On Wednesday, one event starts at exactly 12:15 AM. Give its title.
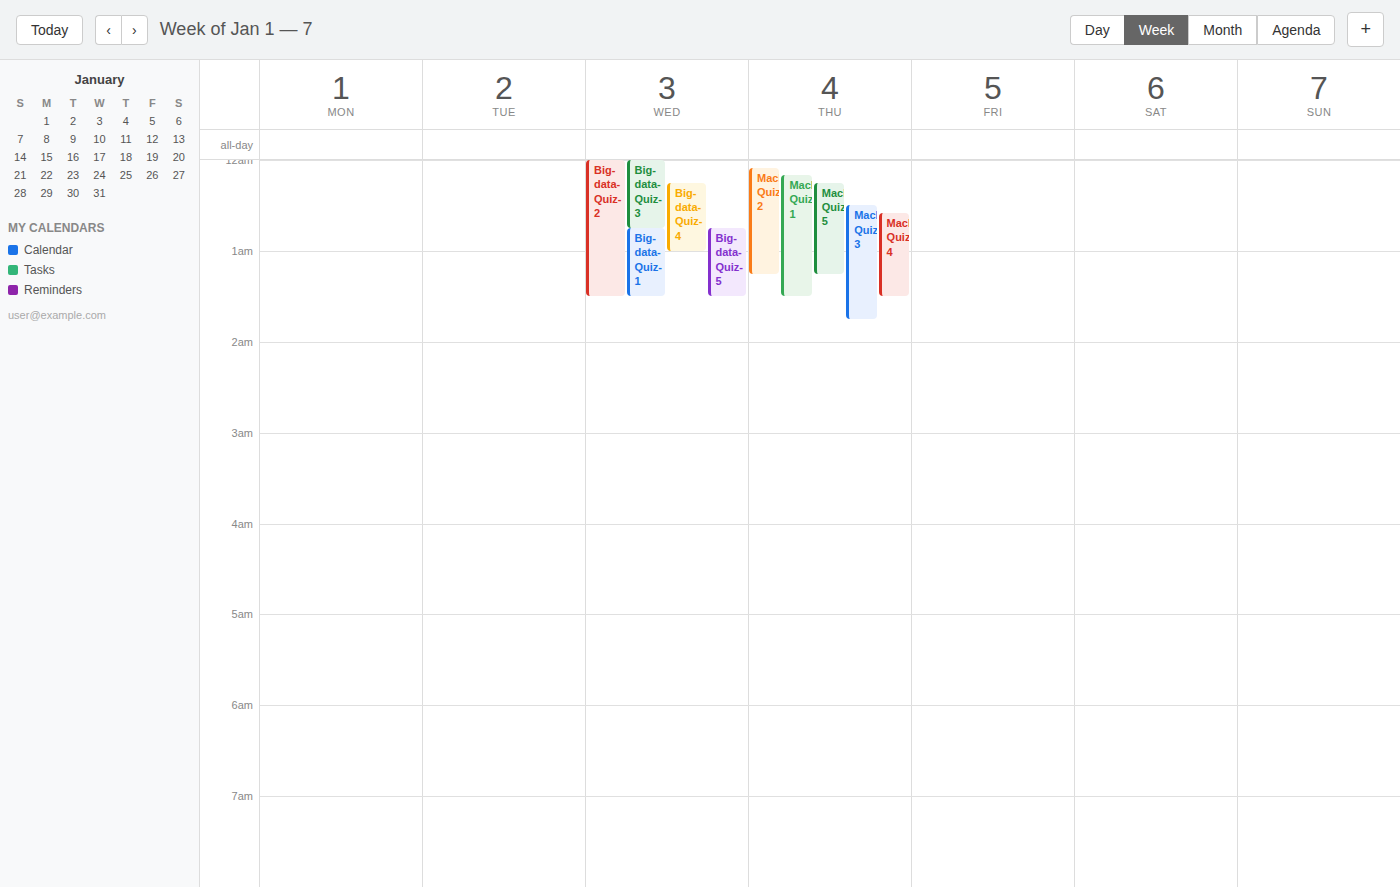
"Big-data-Quiz-4"